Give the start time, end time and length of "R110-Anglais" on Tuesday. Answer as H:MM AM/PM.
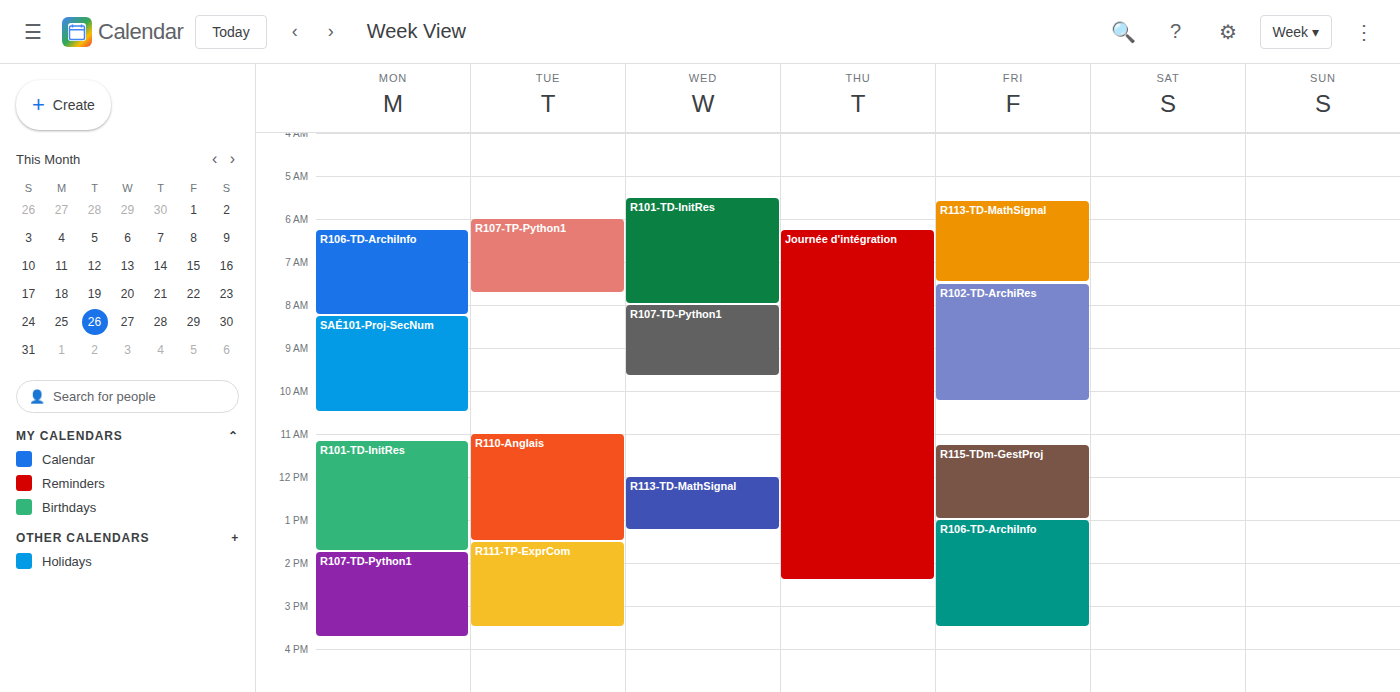
11:00 AM to 1:30 PM, 2 hours 30 minutes